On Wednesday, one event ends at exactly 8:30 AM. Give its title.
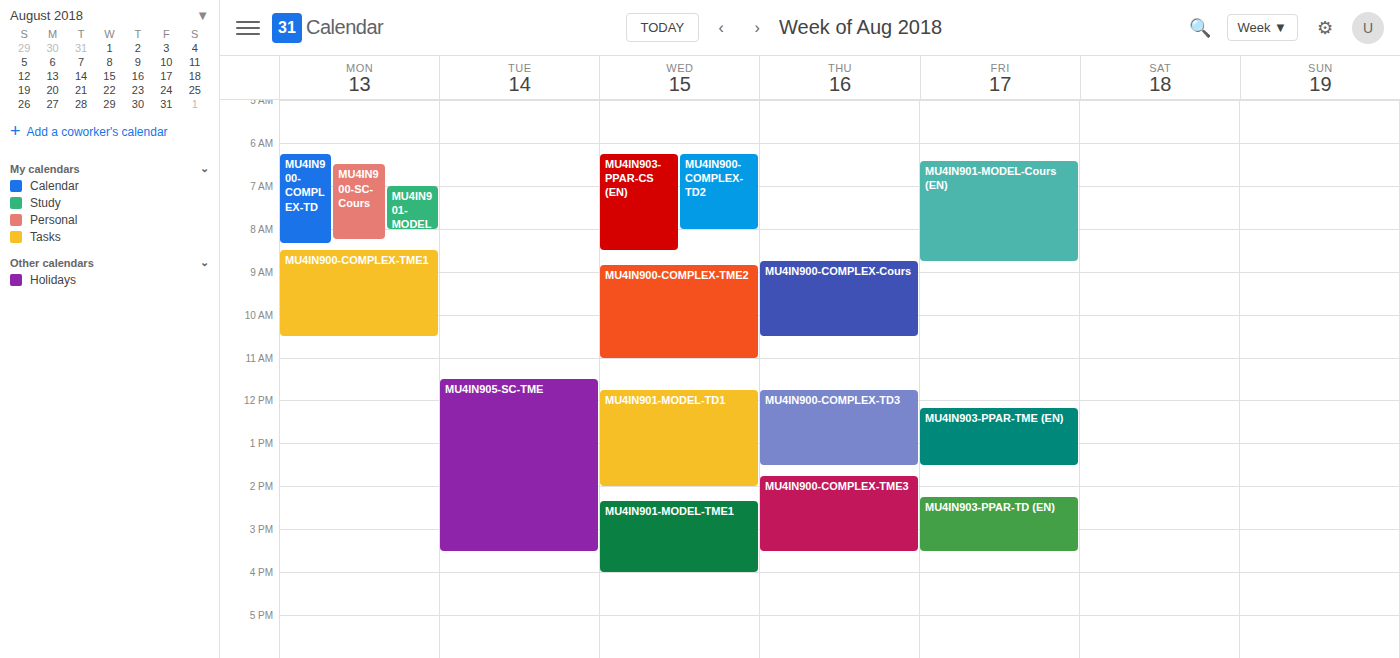
"MU4IN903-PPAR-CS (EN)"